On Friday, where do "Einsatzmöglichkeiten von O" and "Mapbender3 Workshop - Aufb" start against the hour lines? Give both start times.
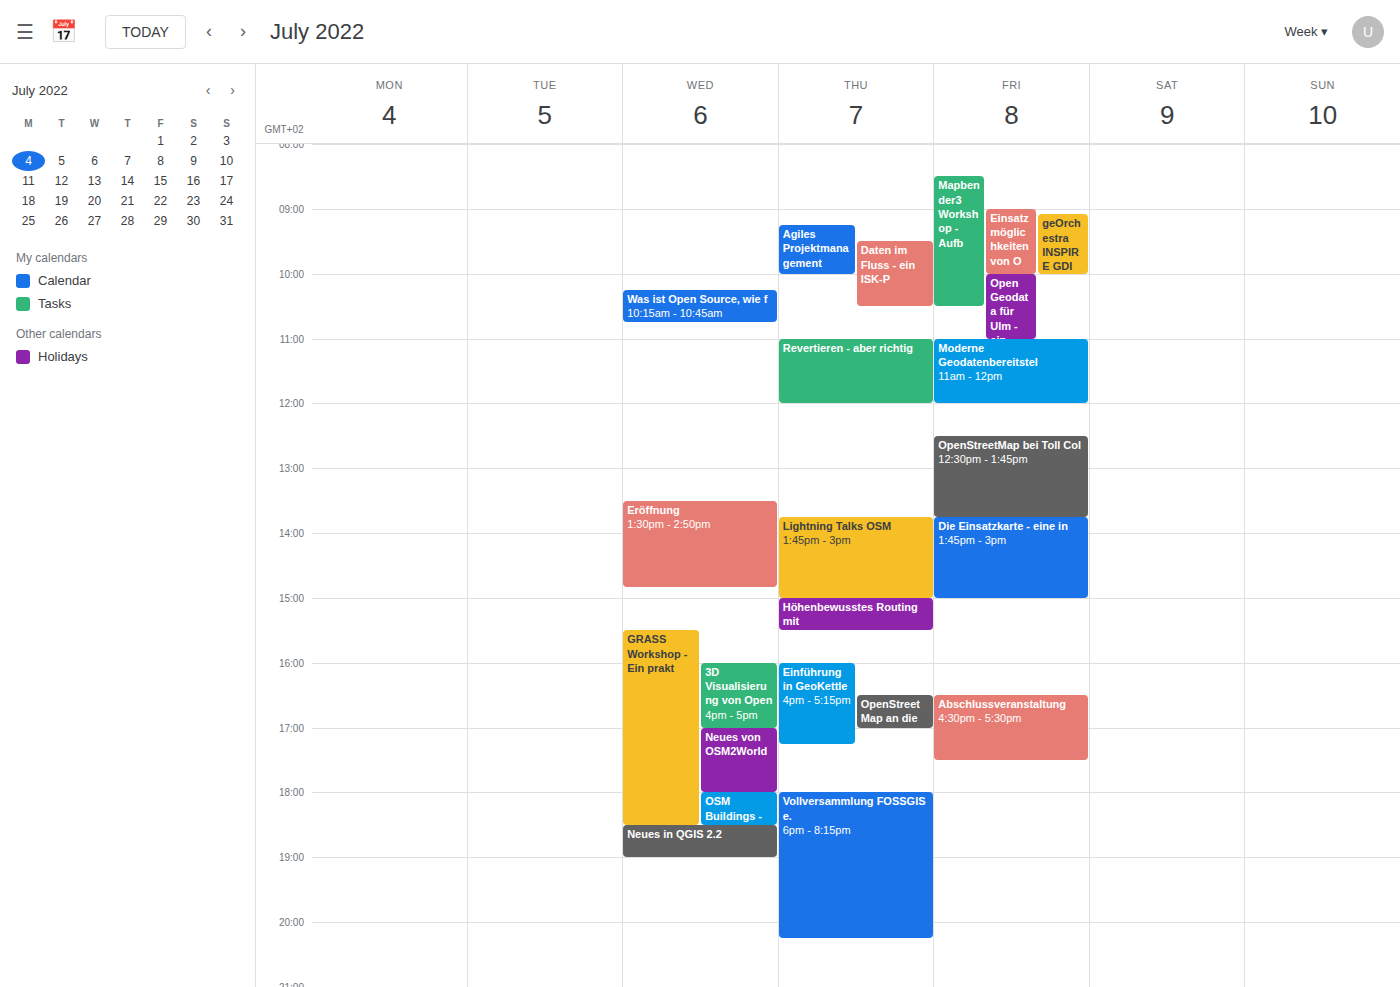
"Einsatzmöglichkeiten von O": 9:00 AM, exactly on the 9 AM line. "Mapbender3 Workshop - Aufb": 8:30 AM, halfway between the 8 AM and 9 AM lines.